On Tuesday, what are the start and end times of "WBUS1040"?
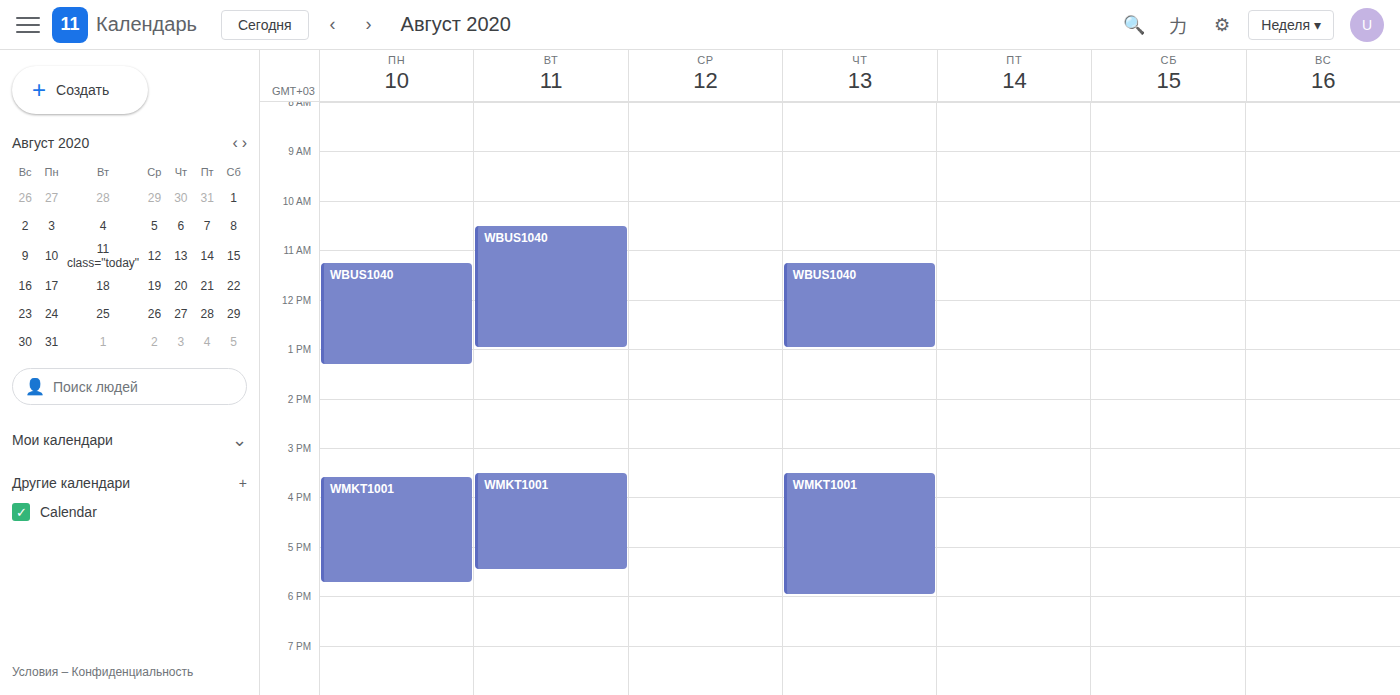
10:30 to 13:00